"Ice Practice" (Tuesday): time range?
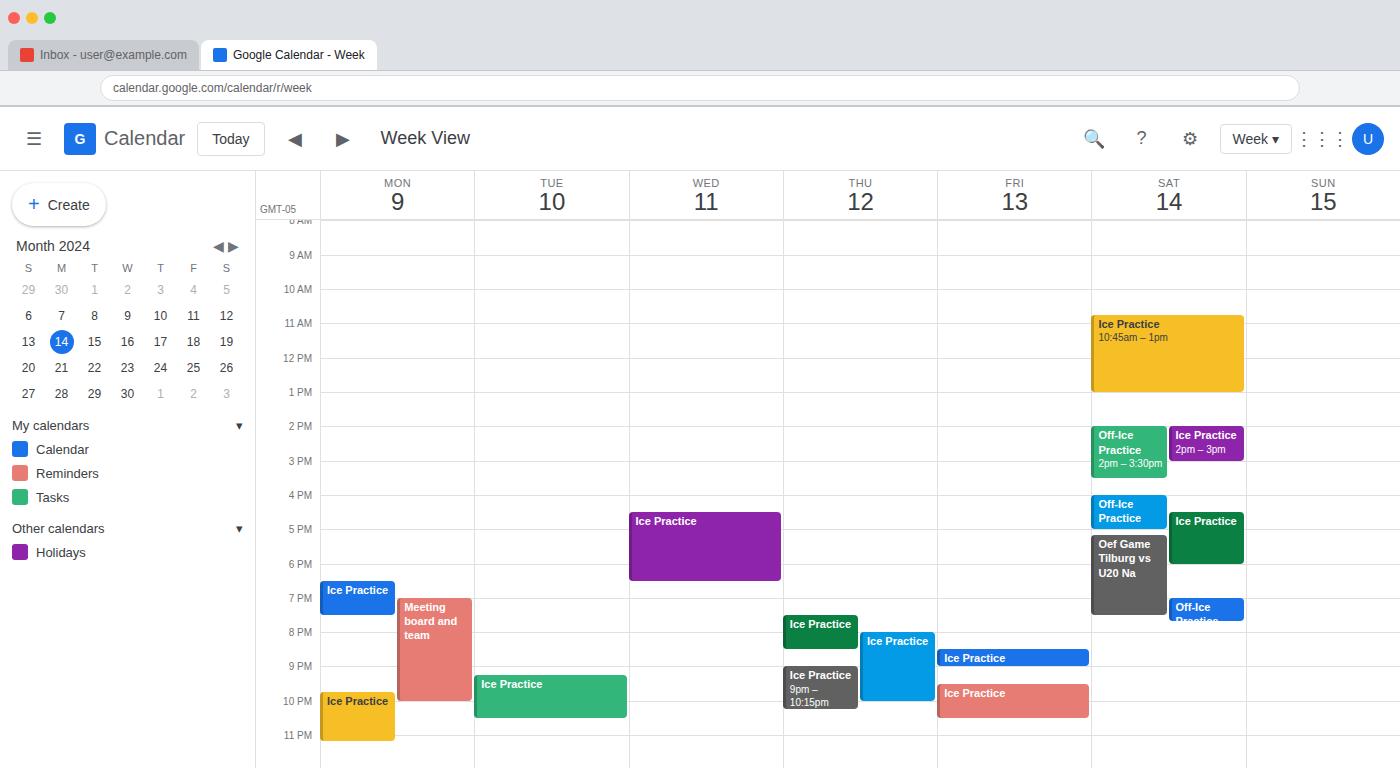
9:15 PM to 10:30 PM